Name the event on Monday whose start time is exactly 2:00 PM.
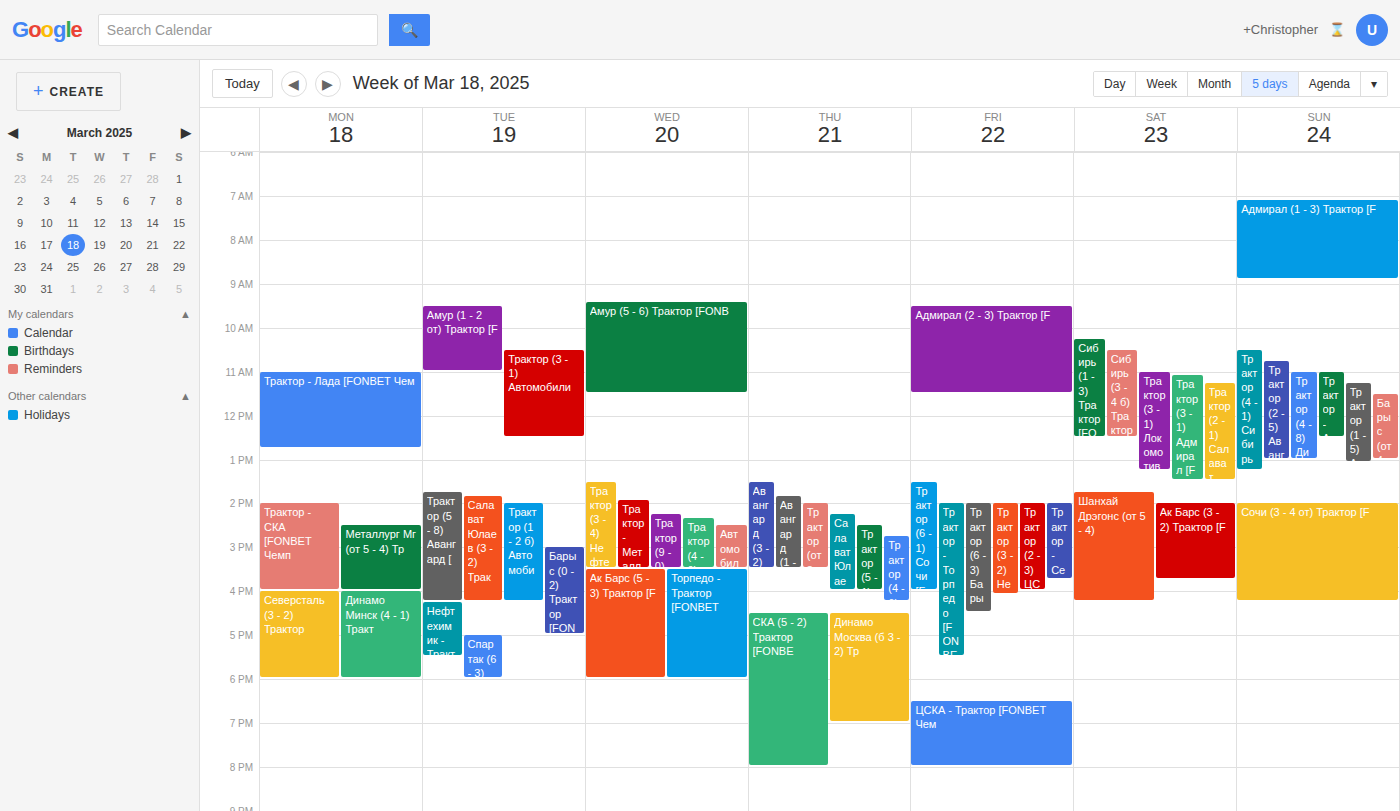
"Трактор - СКА [FONBET Чемп"